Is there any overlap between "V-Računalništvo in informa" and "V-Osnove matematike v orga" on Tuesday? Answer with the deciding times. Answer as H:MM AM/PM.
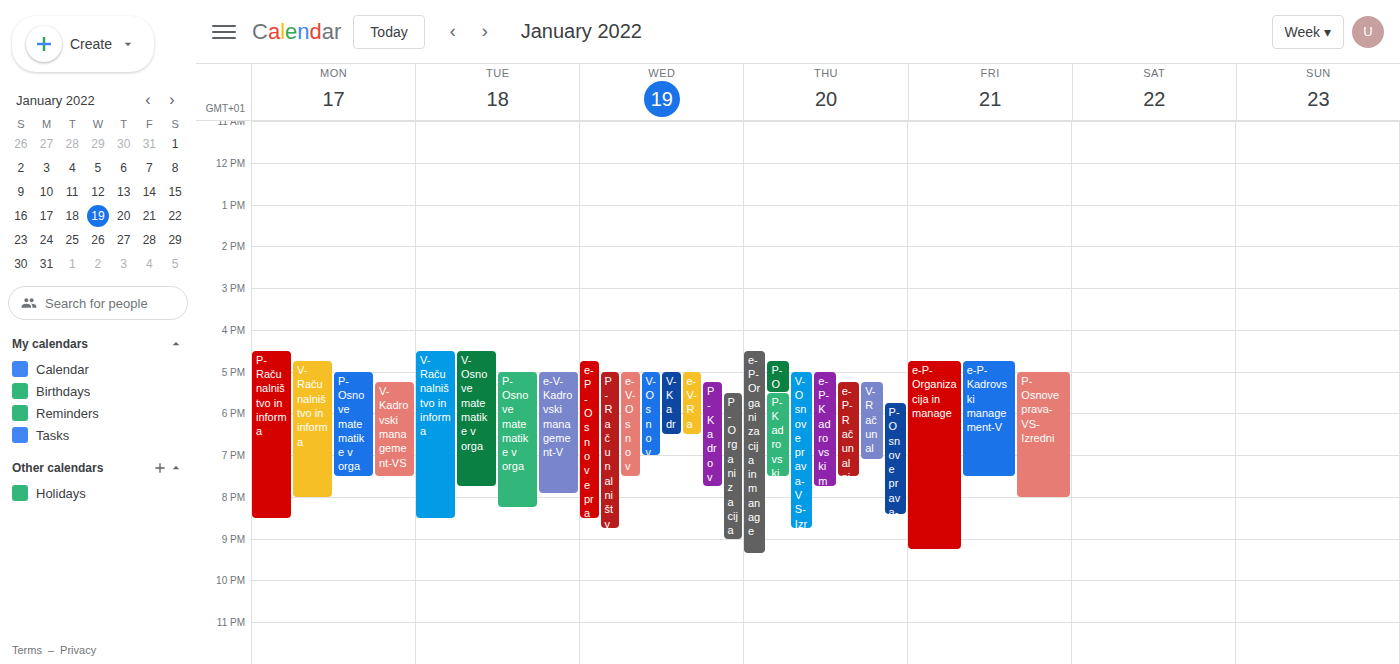
"V-Osnove matematike v orga" runs 4:30 PM to 7:45 PM, inside "V-Računalništvo in informa" -- they overlap.